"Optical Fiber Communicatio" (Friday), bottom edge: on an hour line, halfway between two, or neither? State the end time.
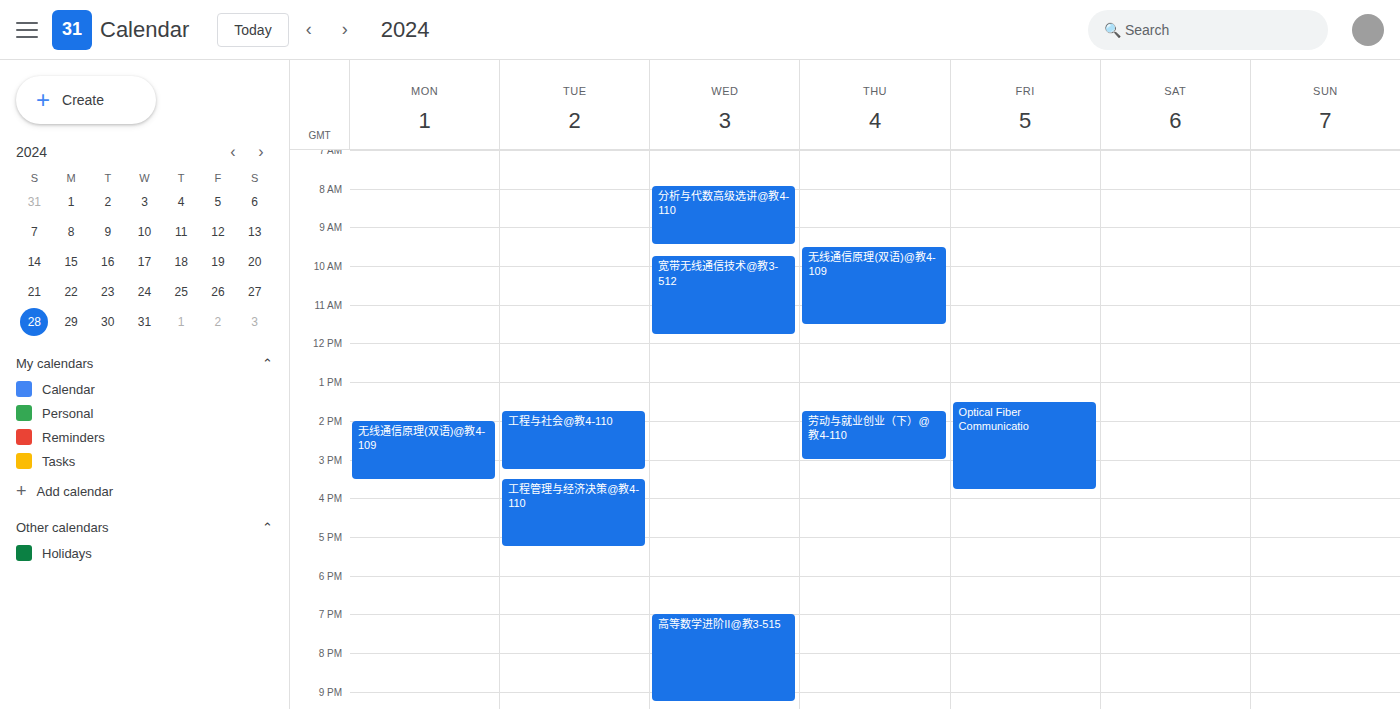
3:45 PM -- neither: three quarters of the way from the 3 PM line to the 4 PM line.